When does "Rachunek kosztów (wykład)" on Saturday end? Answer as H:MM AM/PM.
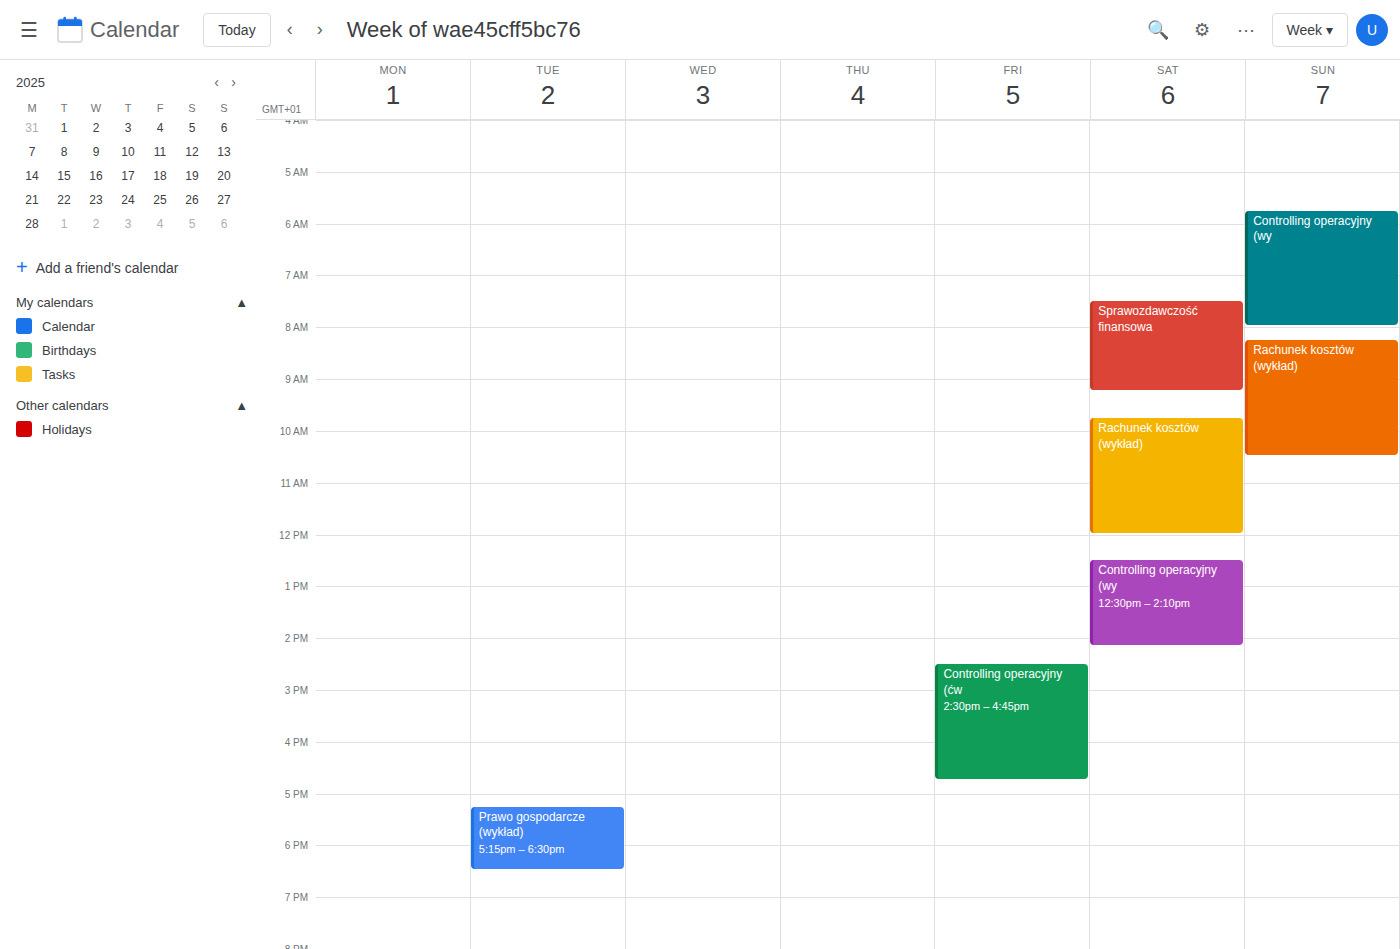
12:00 PM